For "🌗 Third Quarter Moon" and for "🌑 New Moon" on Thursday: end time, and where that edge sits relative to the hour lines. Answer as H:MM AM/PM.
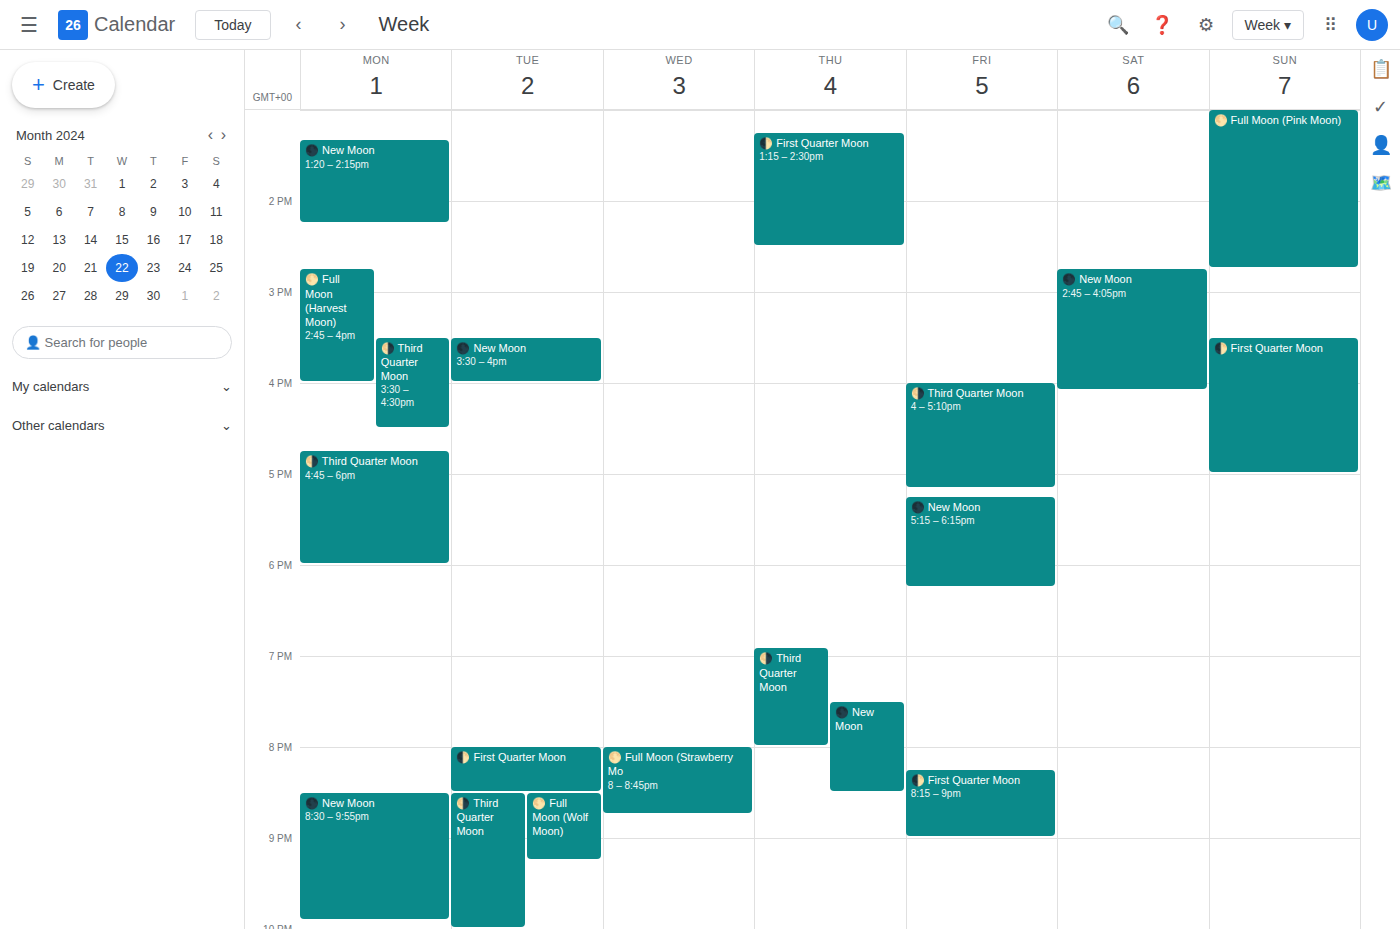
"🌗 Third Quarter Moon": 8:00 PM, exactly on the 8 PM line. "🌑 New Moon": 8:30 PM, halfway between the 8 PM and 9 PM lines.